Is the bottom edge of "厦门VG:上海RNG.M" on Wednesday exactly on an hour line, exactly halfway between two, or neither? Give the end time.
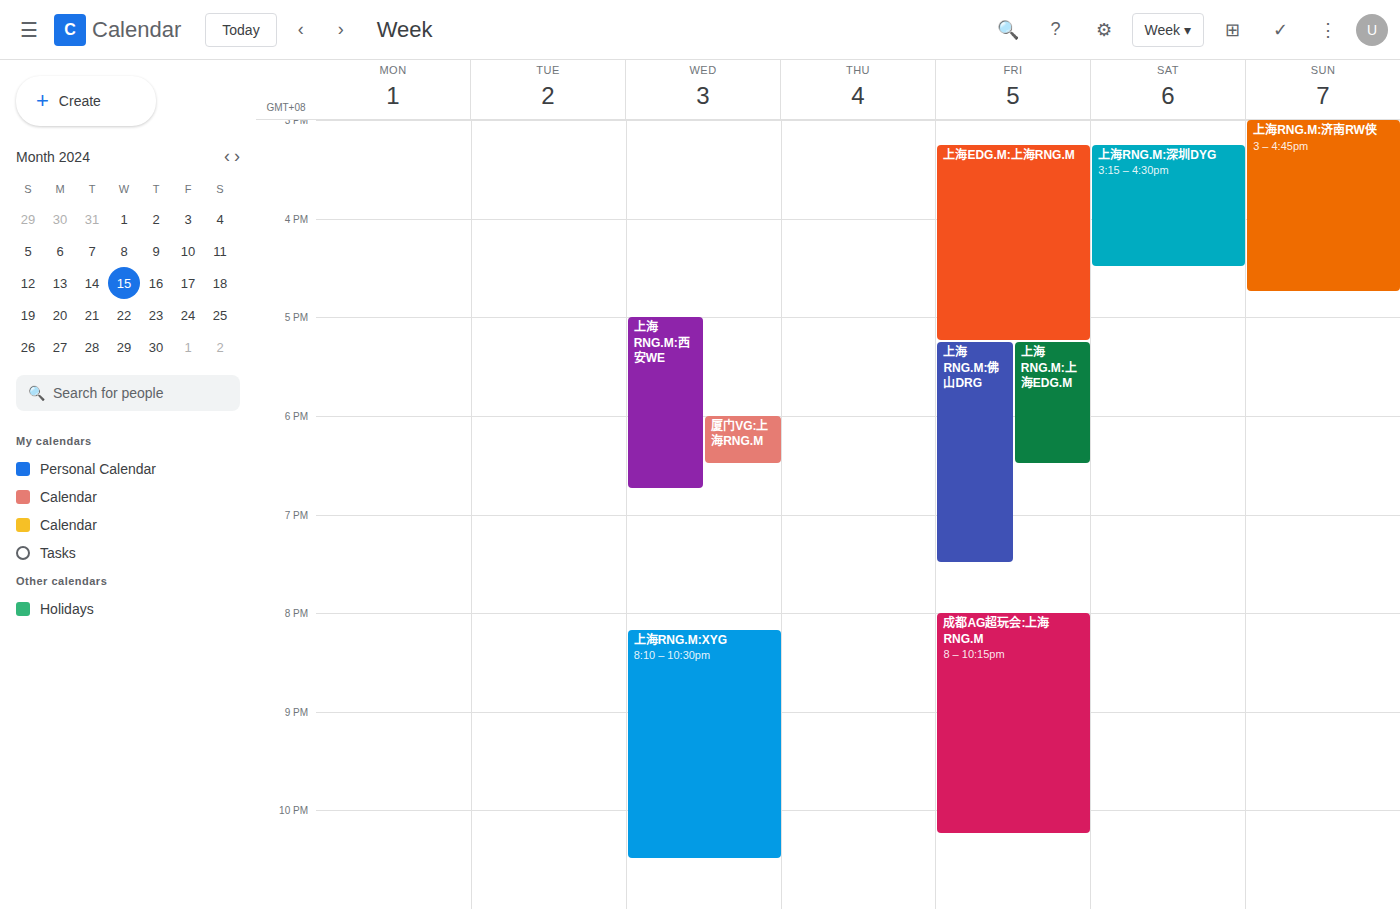
18:30 -- halfway between the 18:00 and 19:00 lines.